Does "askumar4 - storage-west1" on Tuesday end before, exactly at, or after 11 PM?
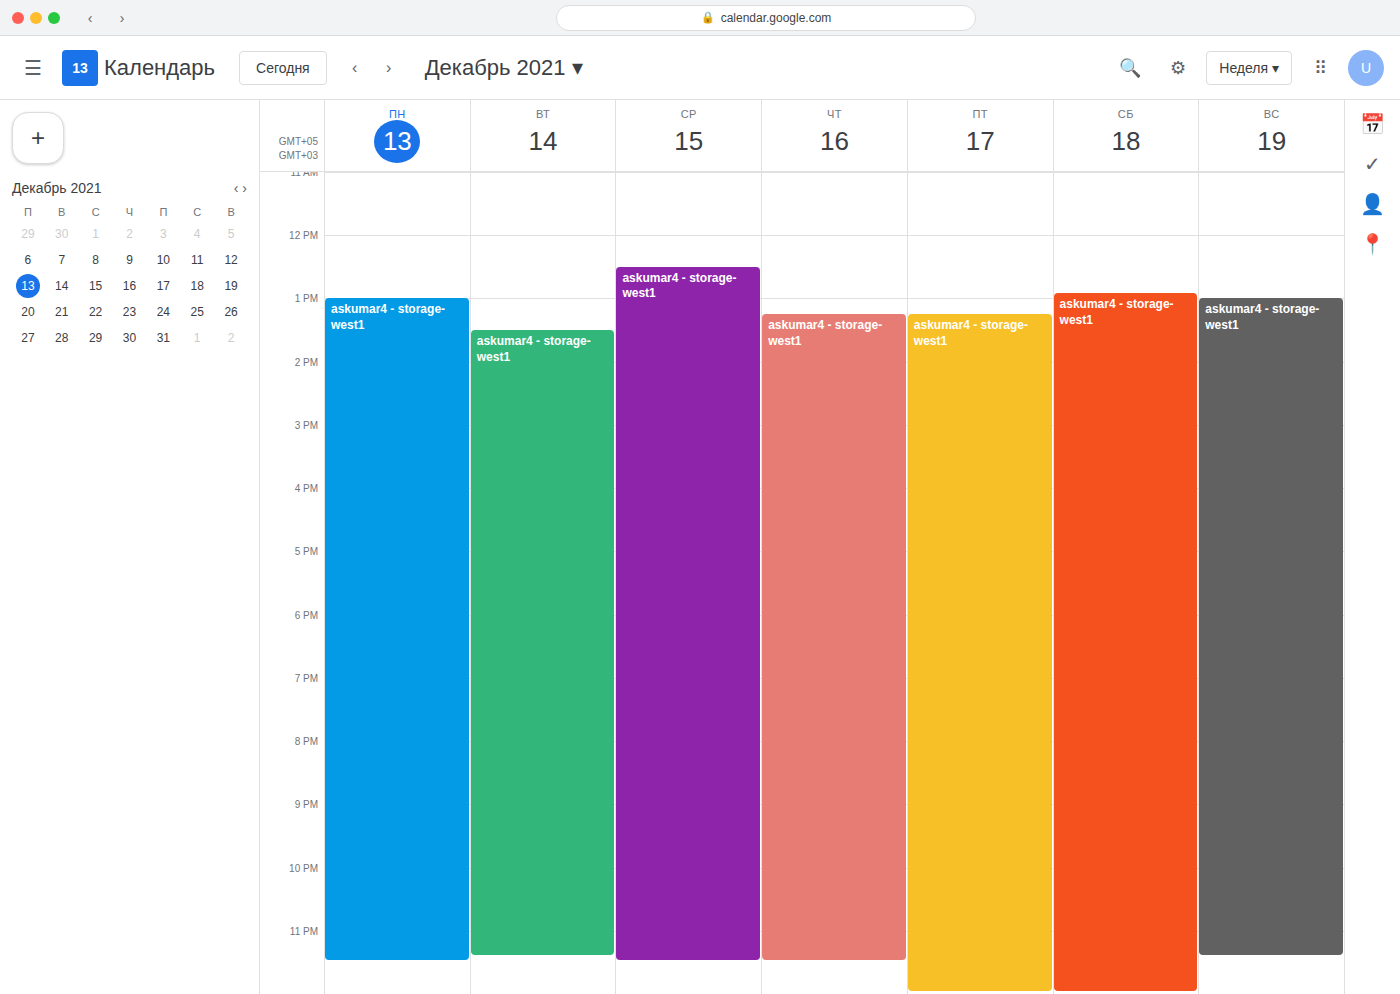
11:25 PM -- after 11 PM, 25 minutes below the 11 PM line.